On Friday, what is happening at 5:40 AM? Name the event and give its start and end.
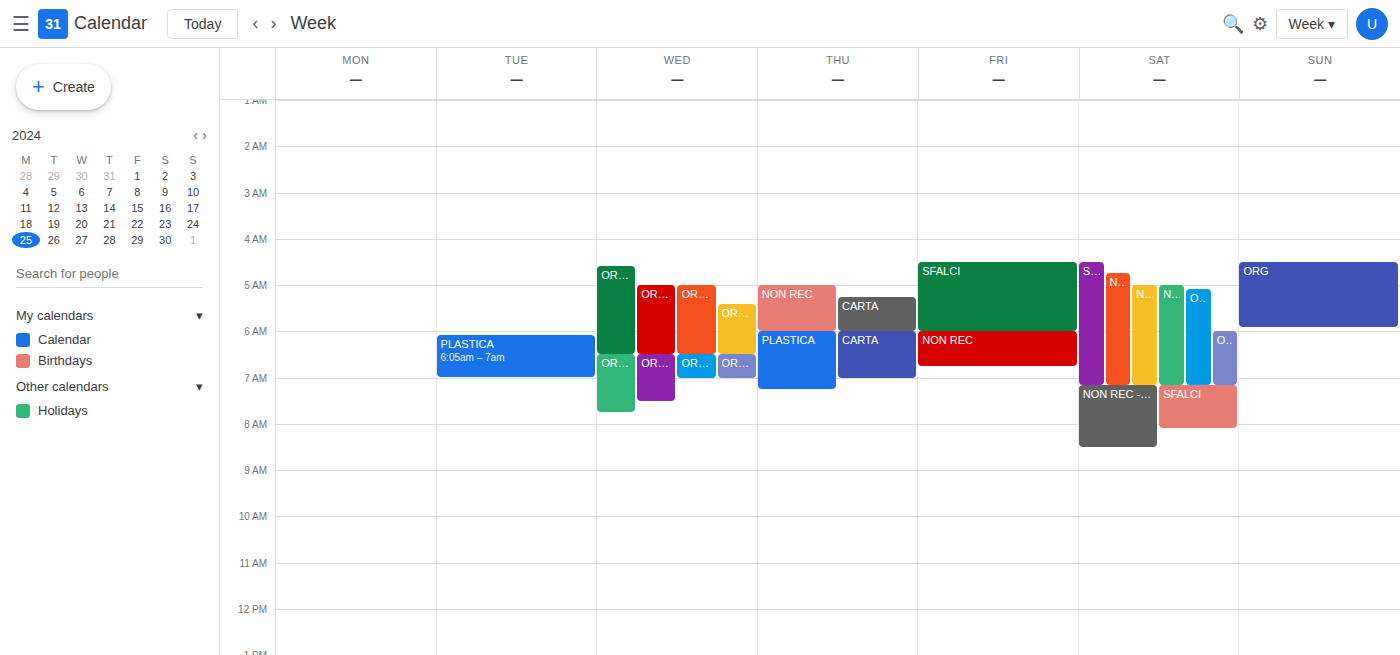
"SFALCI", 4:30 AM to 6:00 AM